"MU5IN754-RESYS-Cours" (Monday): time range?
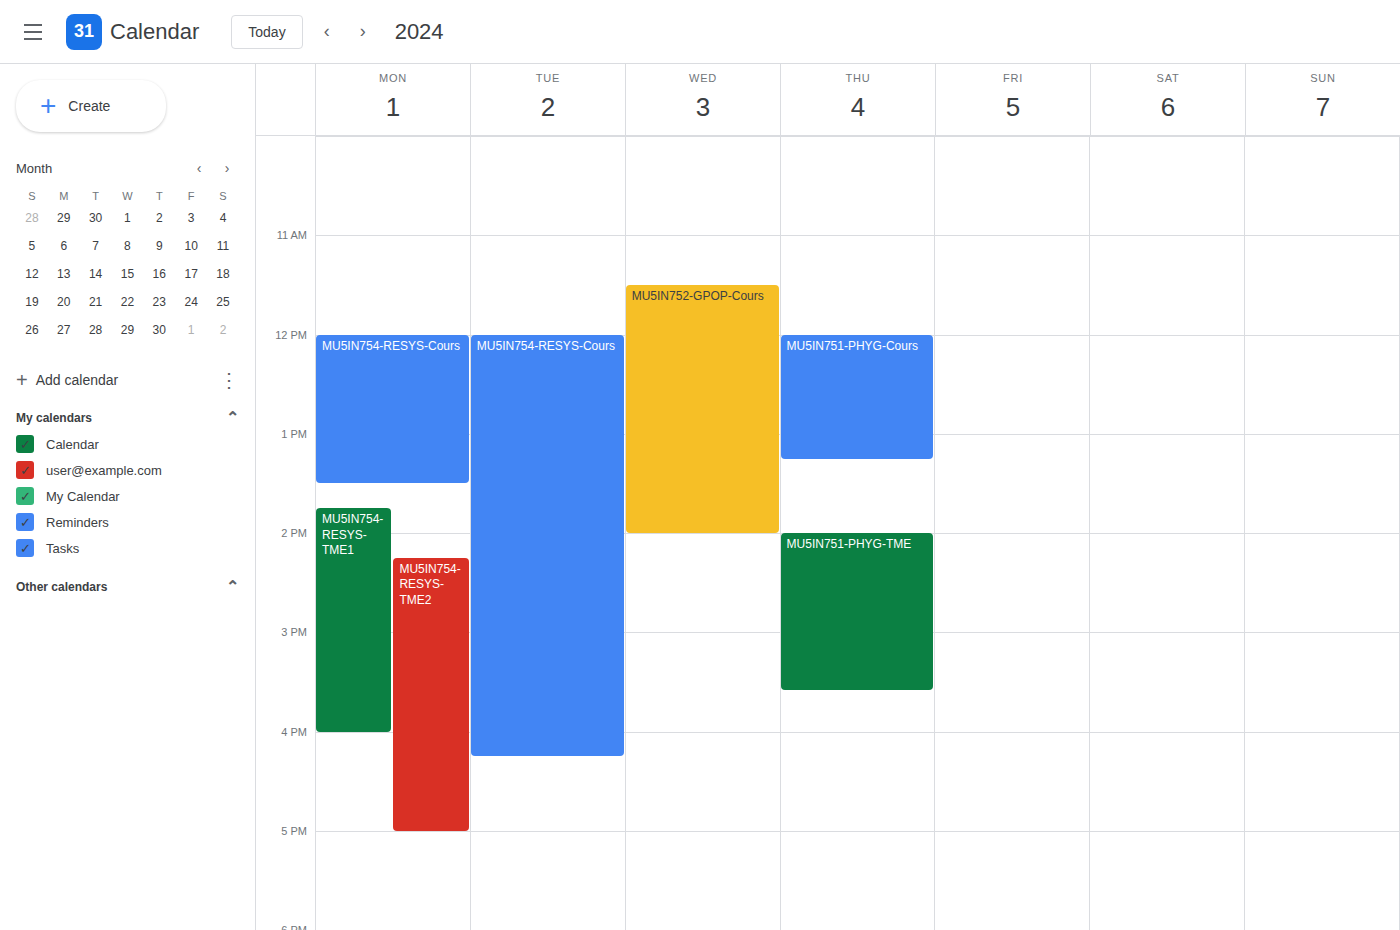
12:00 PM to 1:30 PM